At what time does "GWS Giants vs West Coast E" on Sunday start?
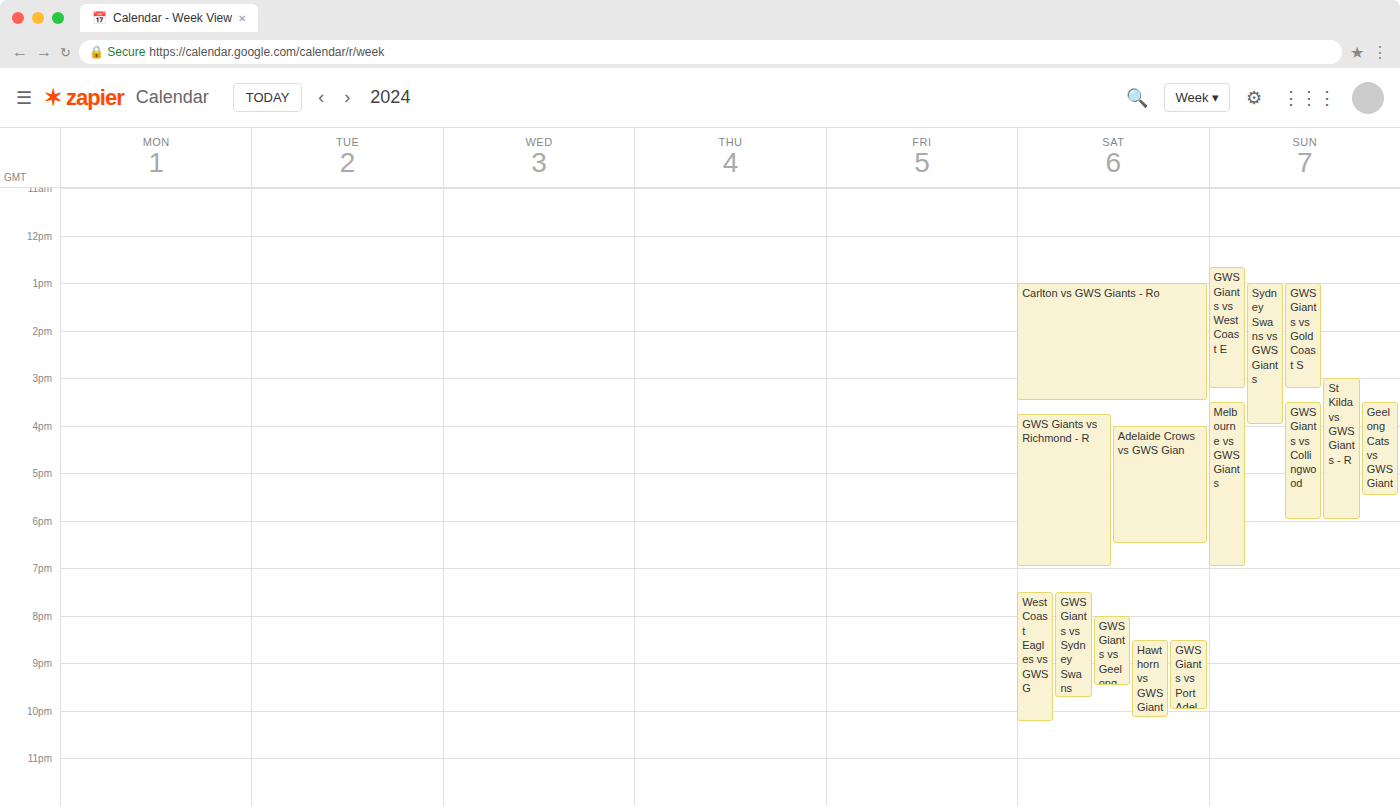
12:40